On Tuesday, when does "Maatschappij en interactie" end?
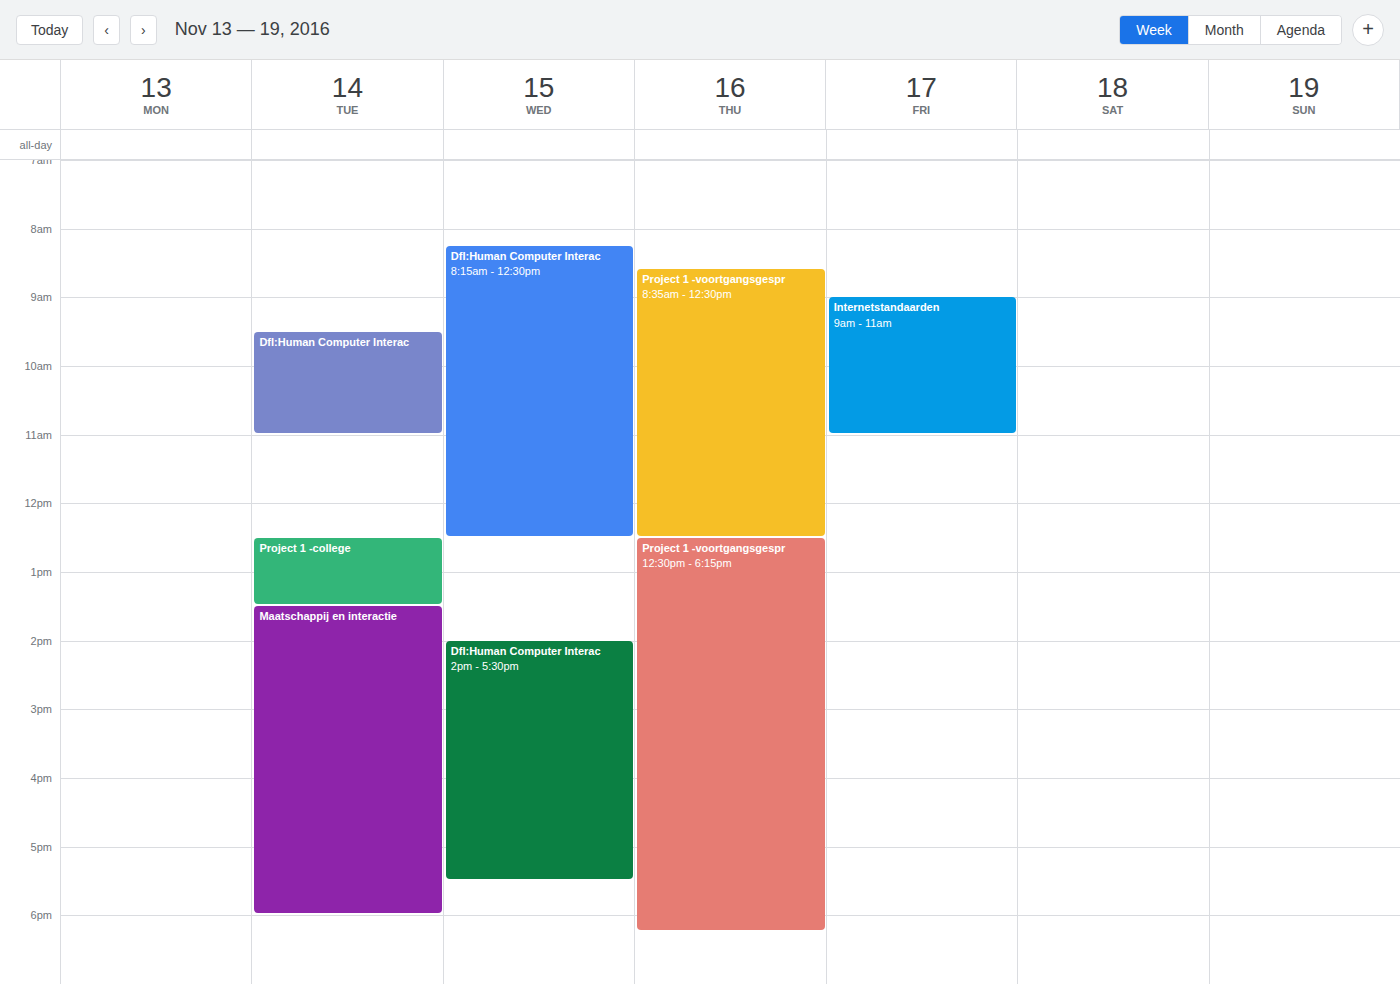
6:00 PM